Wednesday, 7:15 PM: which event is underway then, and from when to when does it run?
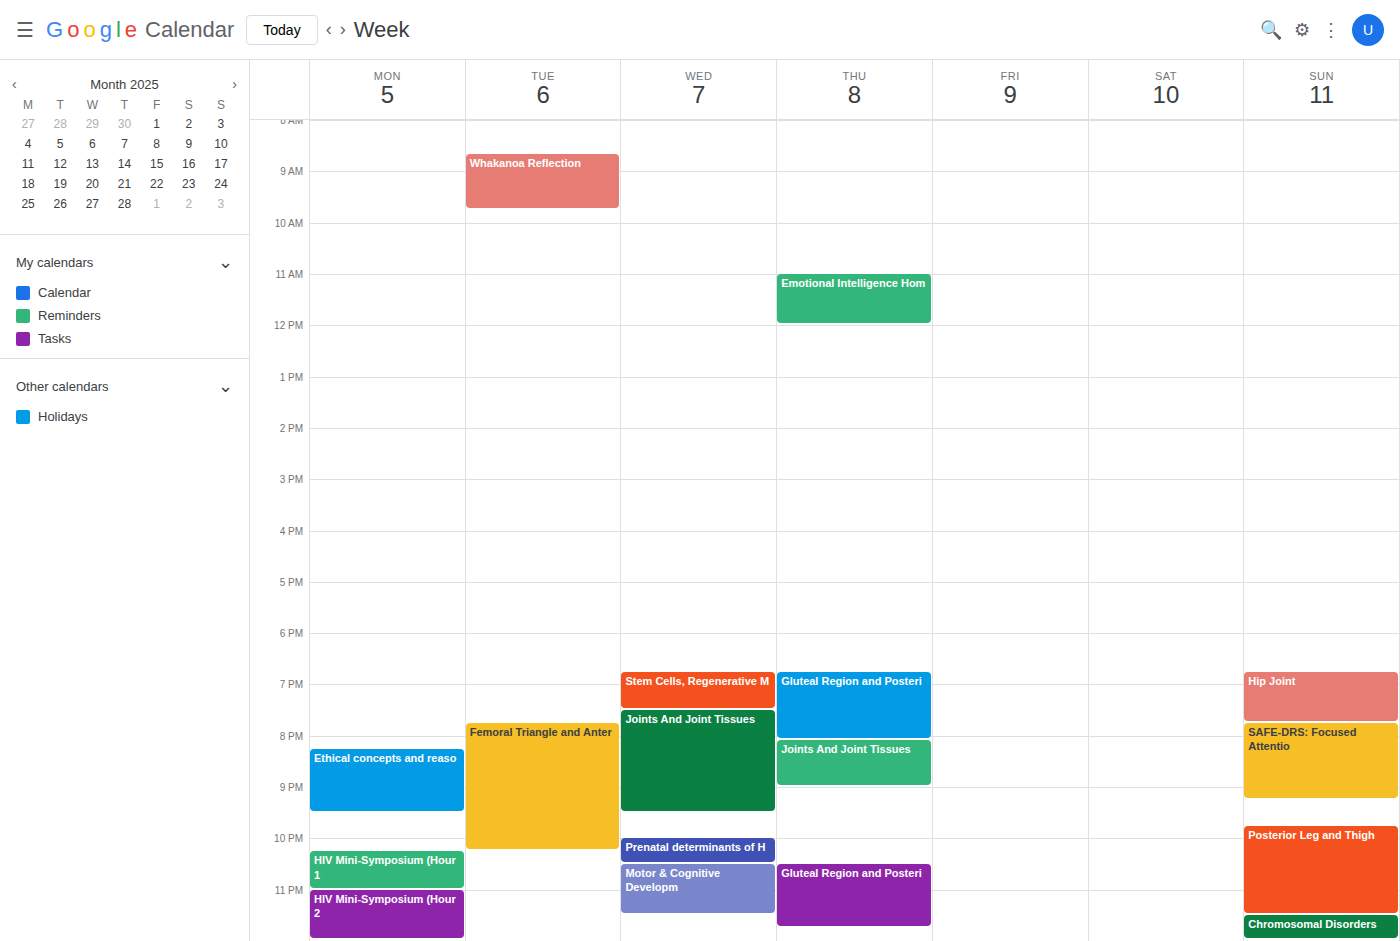
"Stem Cells, Regenerative M", 6:45 PM to 7:30 PM